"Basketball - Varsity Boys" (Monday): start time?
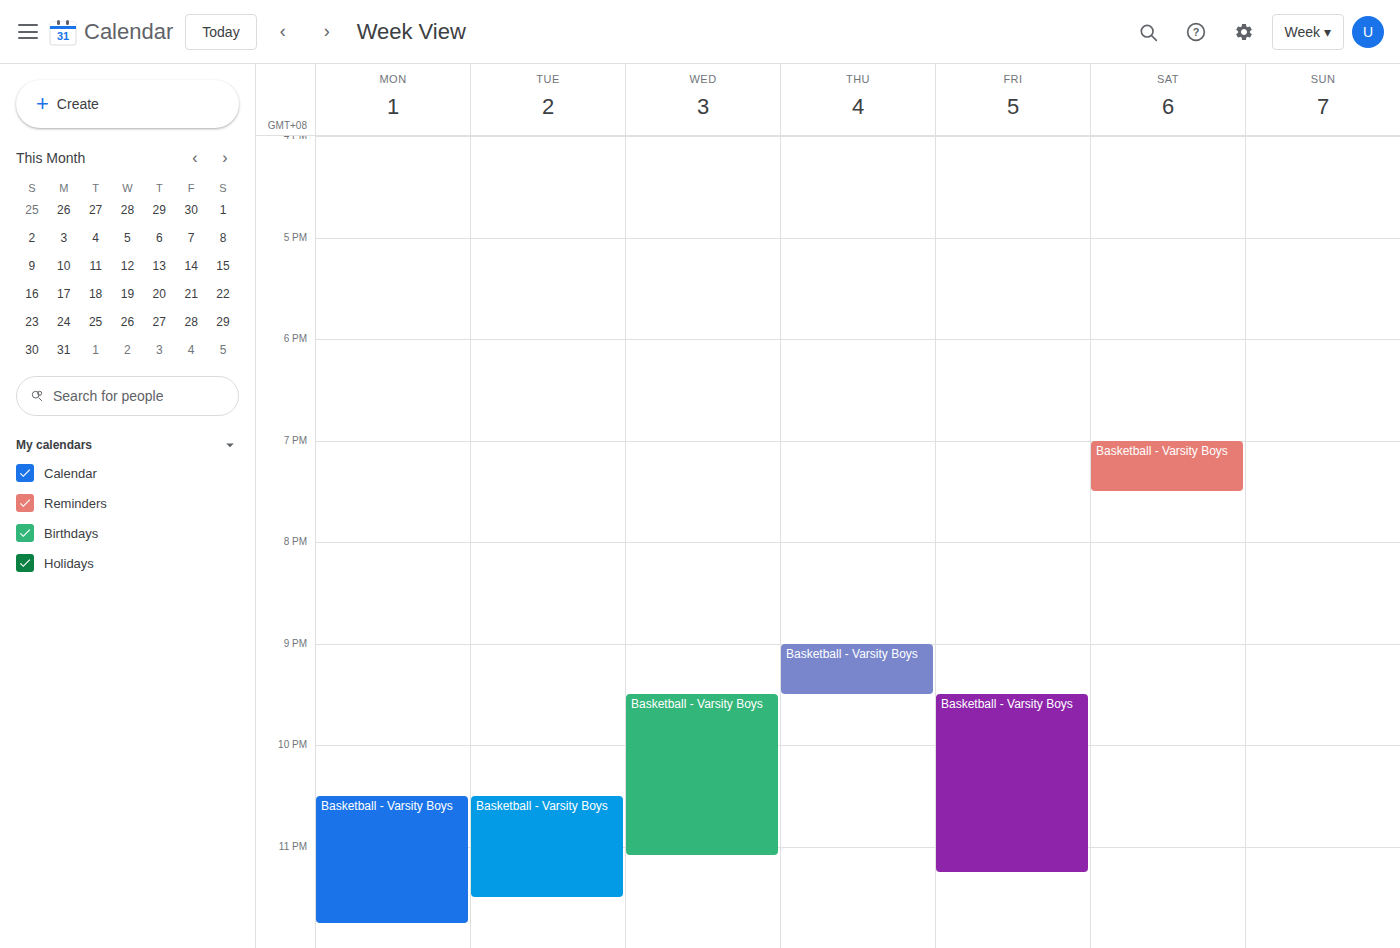
10:30 PM